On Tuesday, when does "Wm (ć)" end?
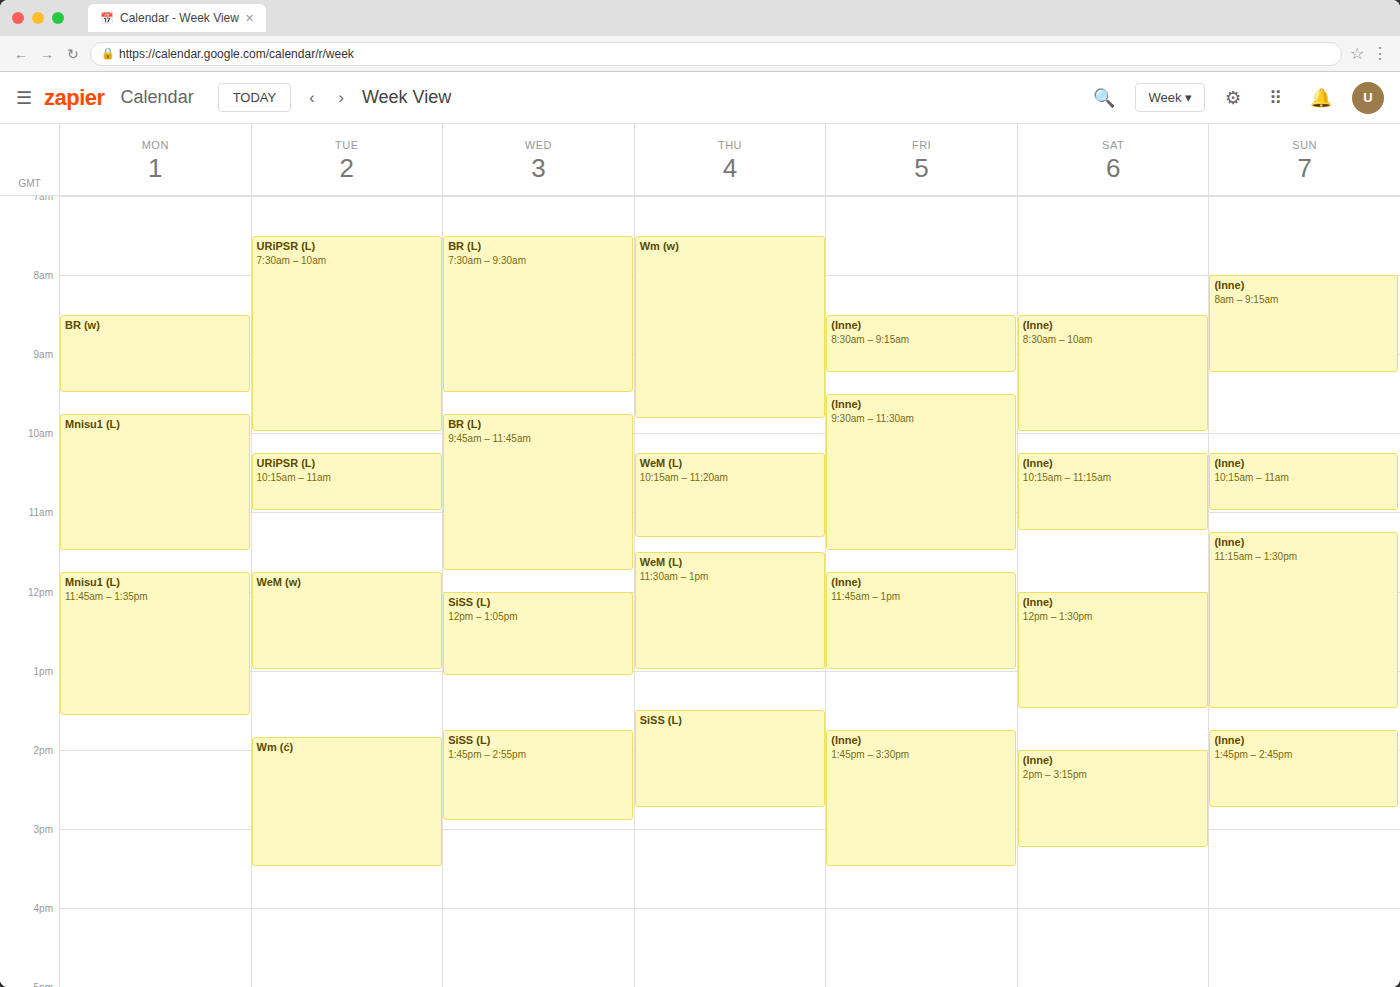
3:30 PM